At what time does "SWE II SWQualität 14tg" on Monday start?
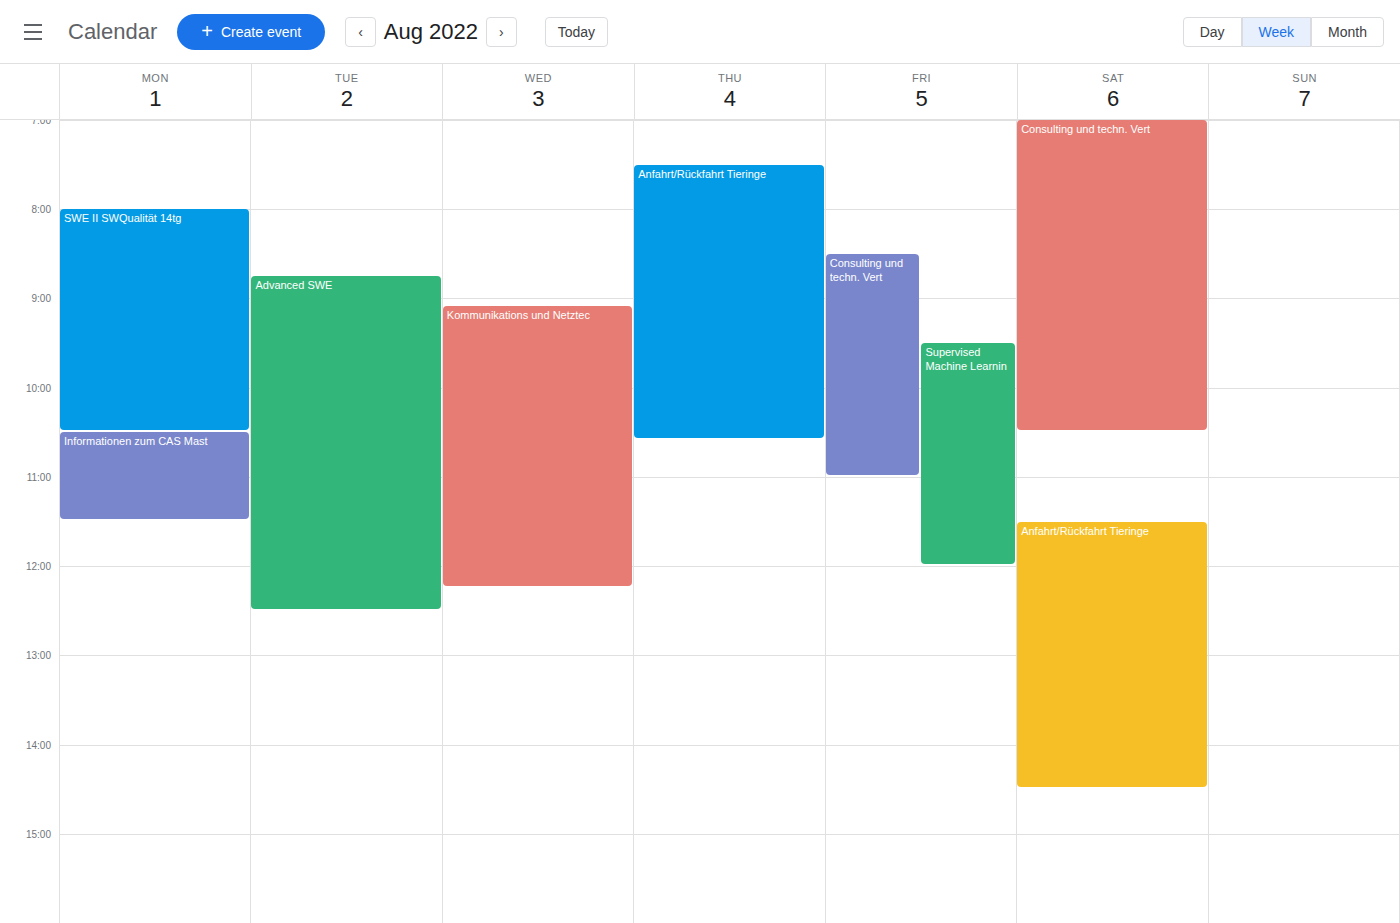
8:00 AM